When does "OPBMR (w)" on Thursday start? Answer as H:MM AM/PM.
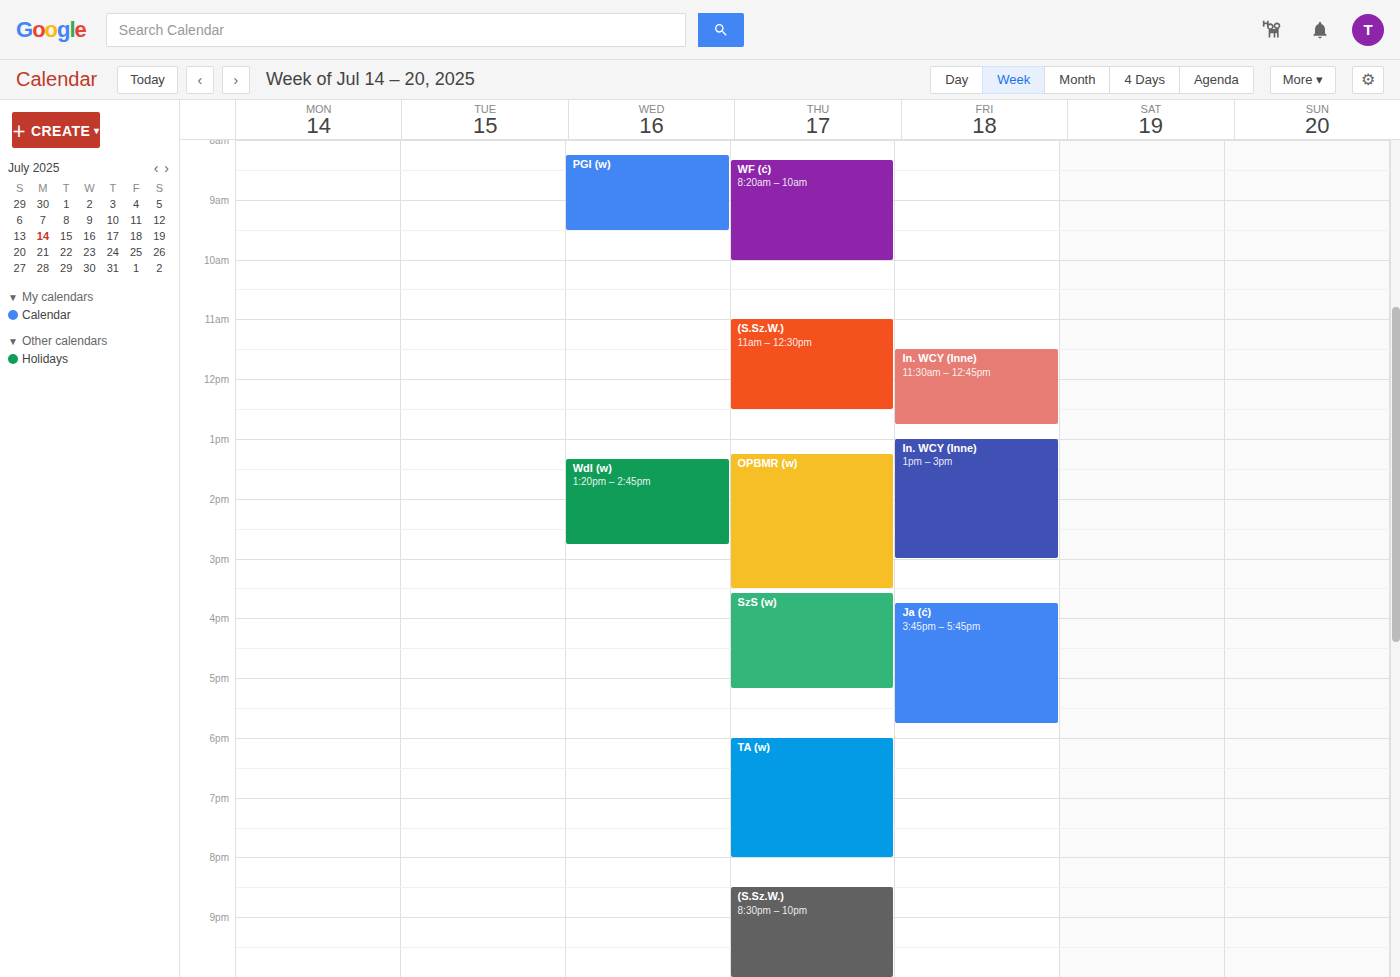
1:15 PM